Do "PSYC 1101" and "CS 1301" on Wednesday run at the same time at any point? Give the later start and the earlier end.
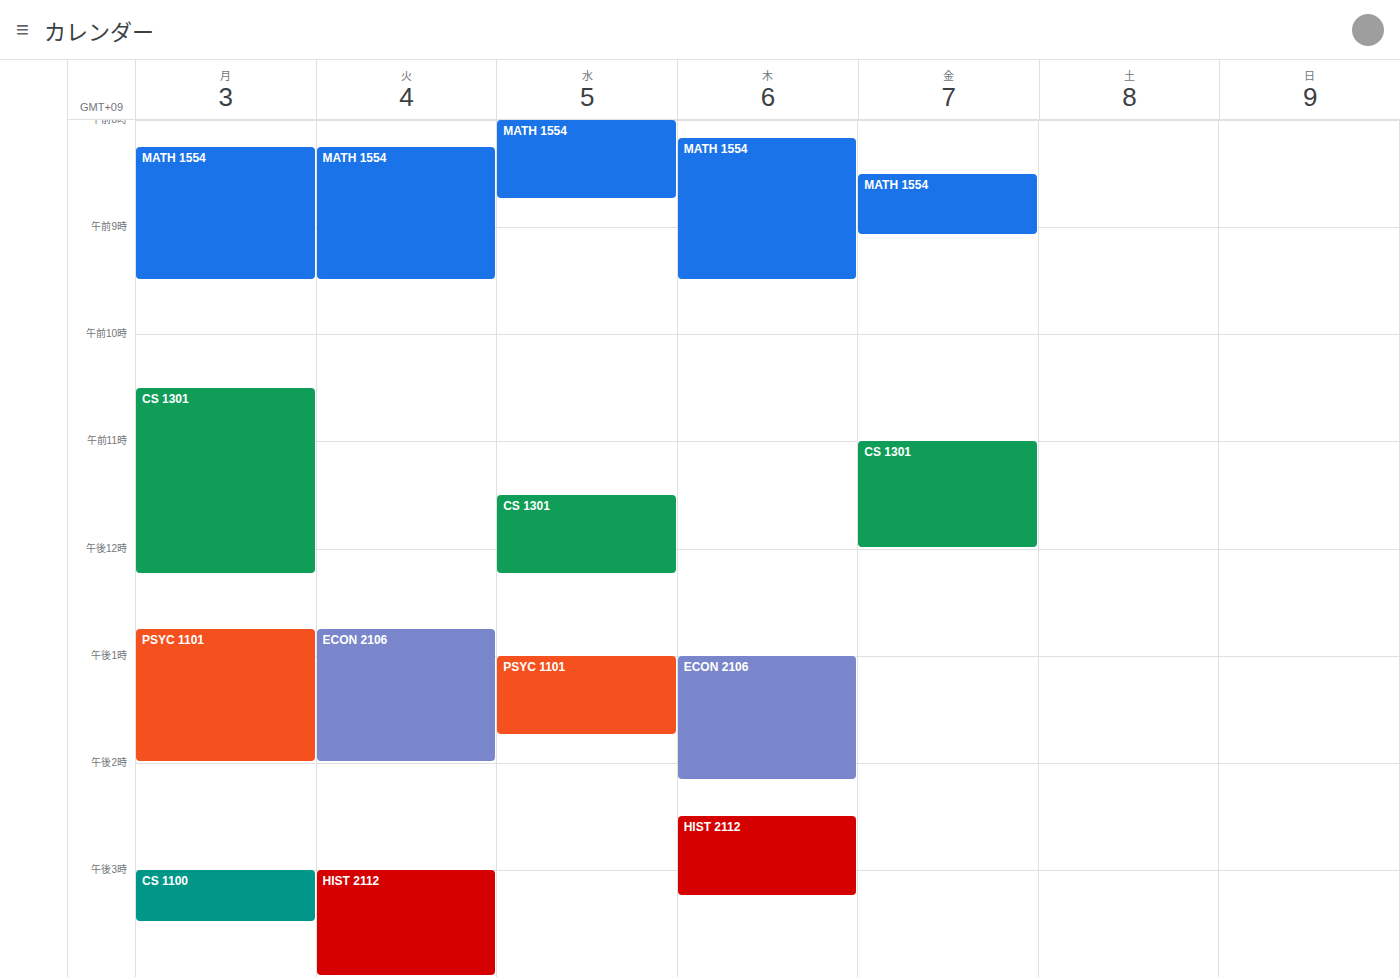
"CS 1301" ends at 12:15 PM and "PSYC 1101" starts at 1:00 PM -- no overlap.